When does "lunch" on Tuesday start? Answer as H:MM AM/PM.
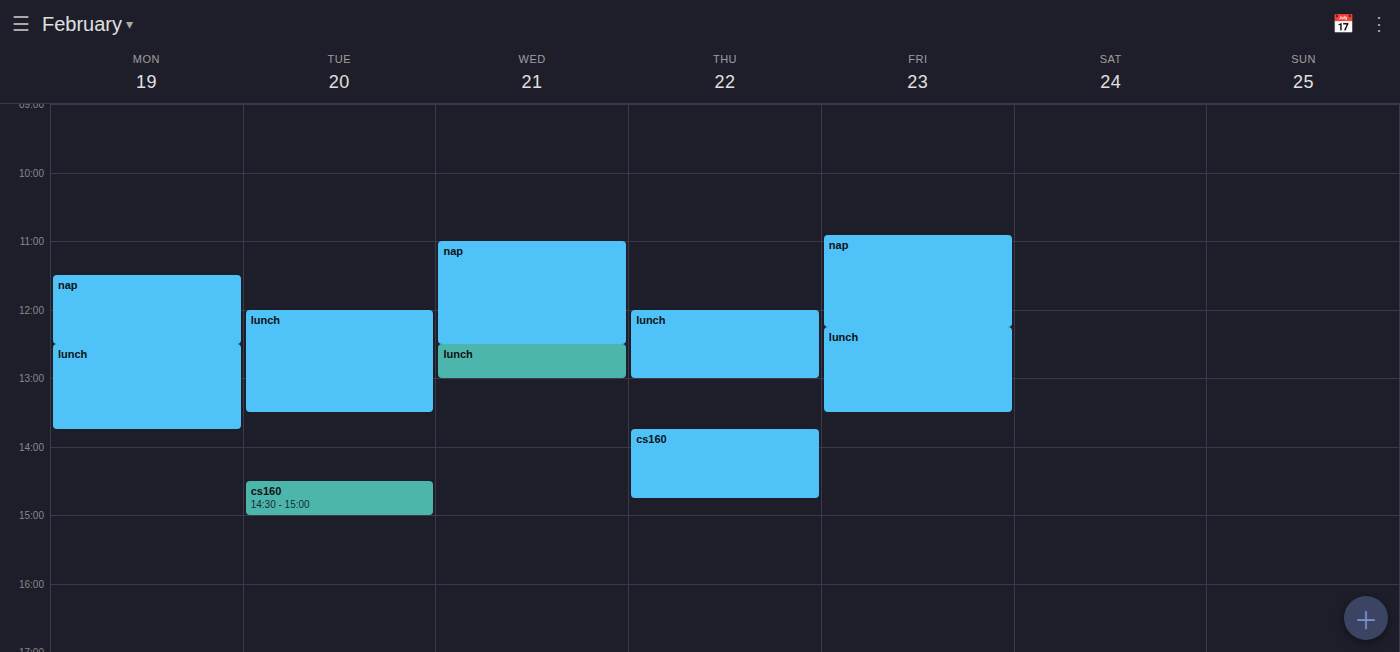
12:00 PM